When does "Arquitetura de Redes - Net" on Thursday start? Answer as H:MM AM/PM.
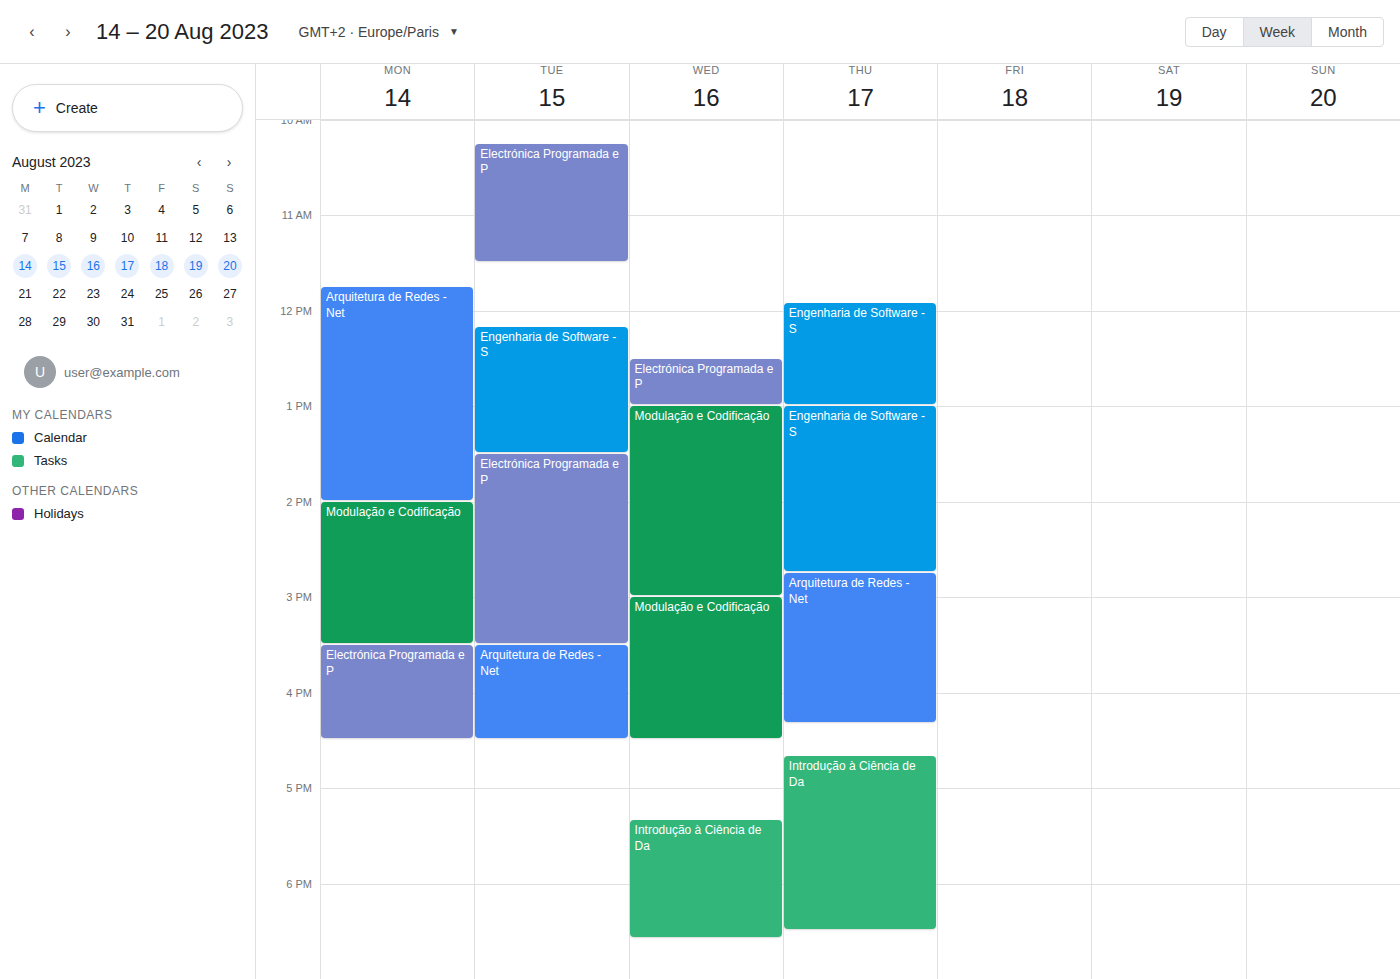
2:45 PM